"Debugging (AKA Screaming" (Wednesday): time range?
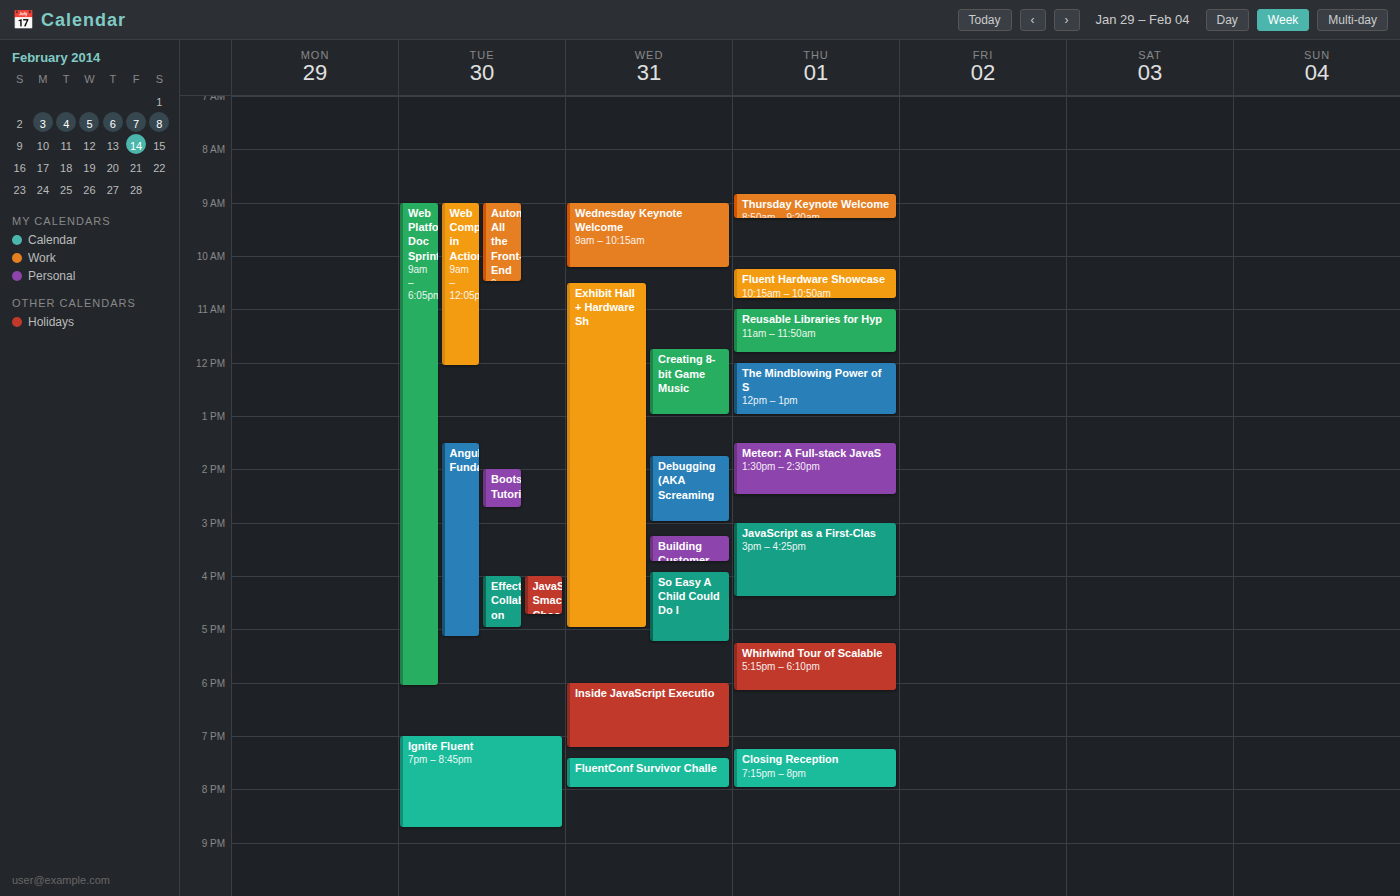
1:45 PM to 3:00 PM